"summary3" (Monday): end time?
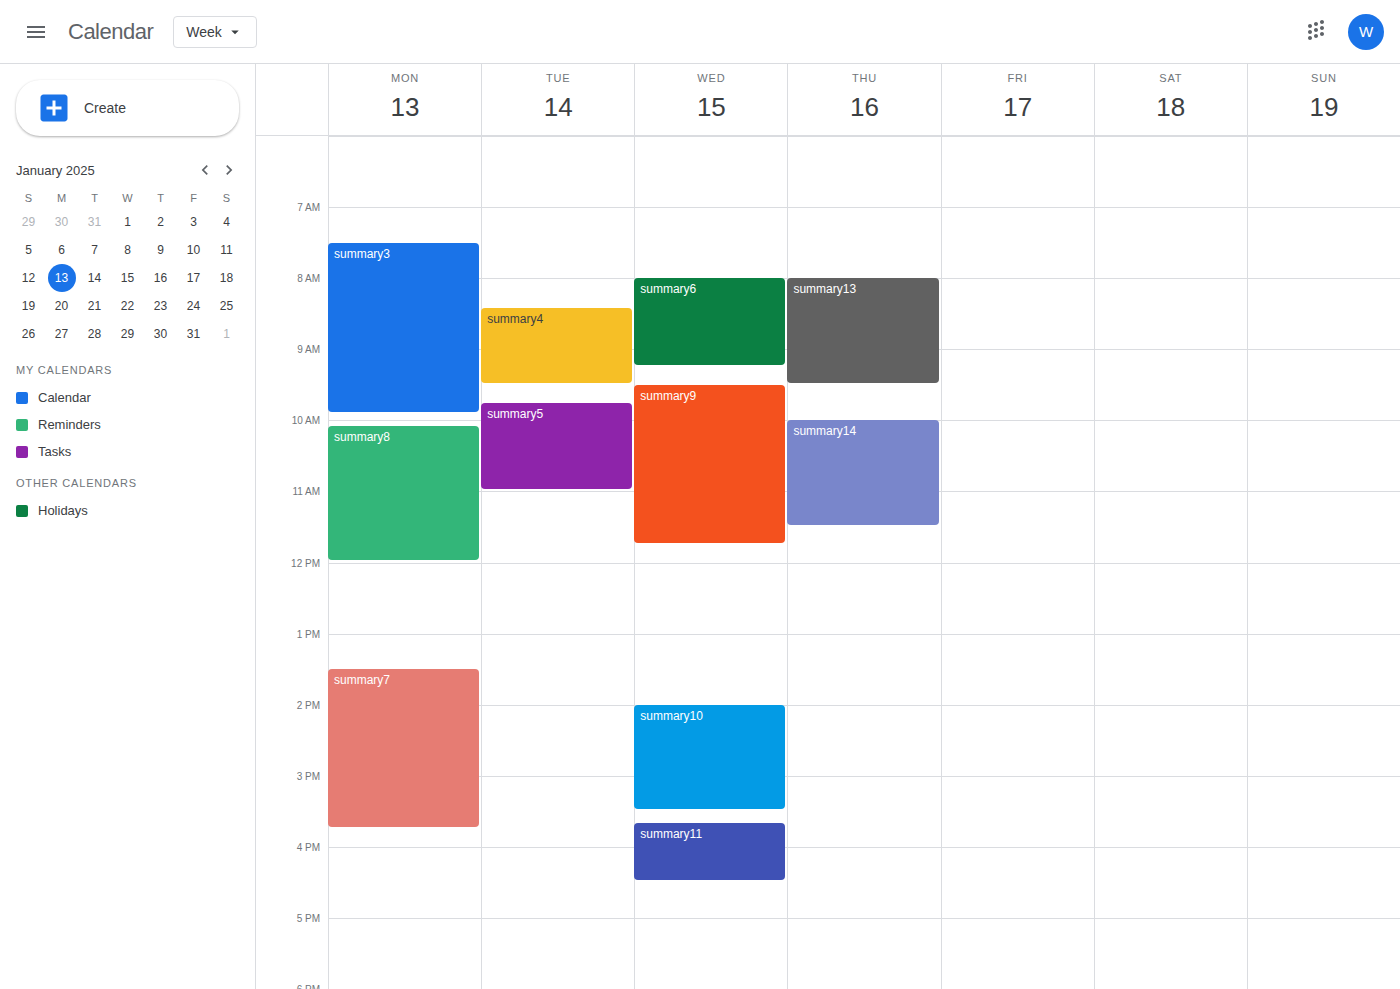
9:55 AM